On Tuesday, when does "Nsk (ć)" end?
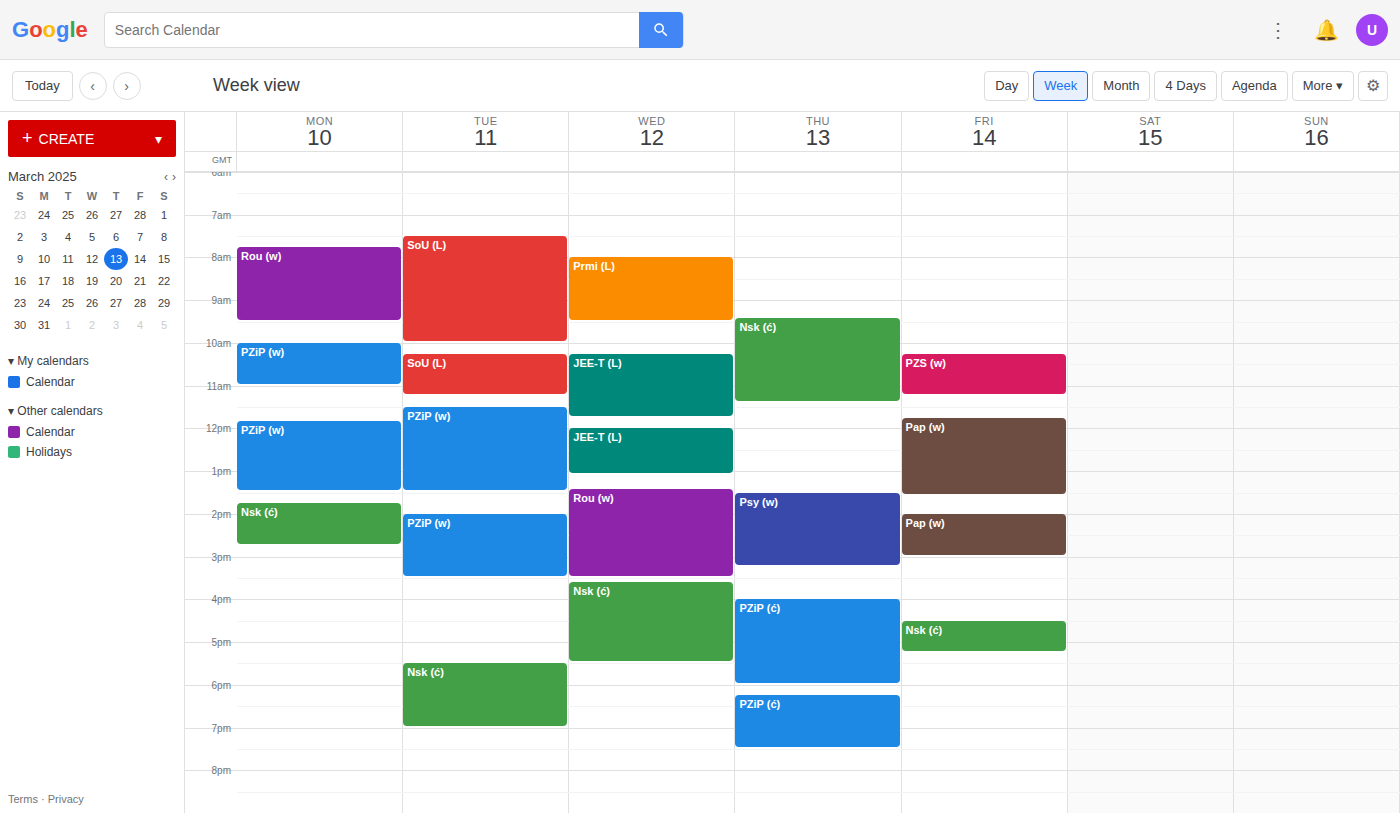
7:00 PM